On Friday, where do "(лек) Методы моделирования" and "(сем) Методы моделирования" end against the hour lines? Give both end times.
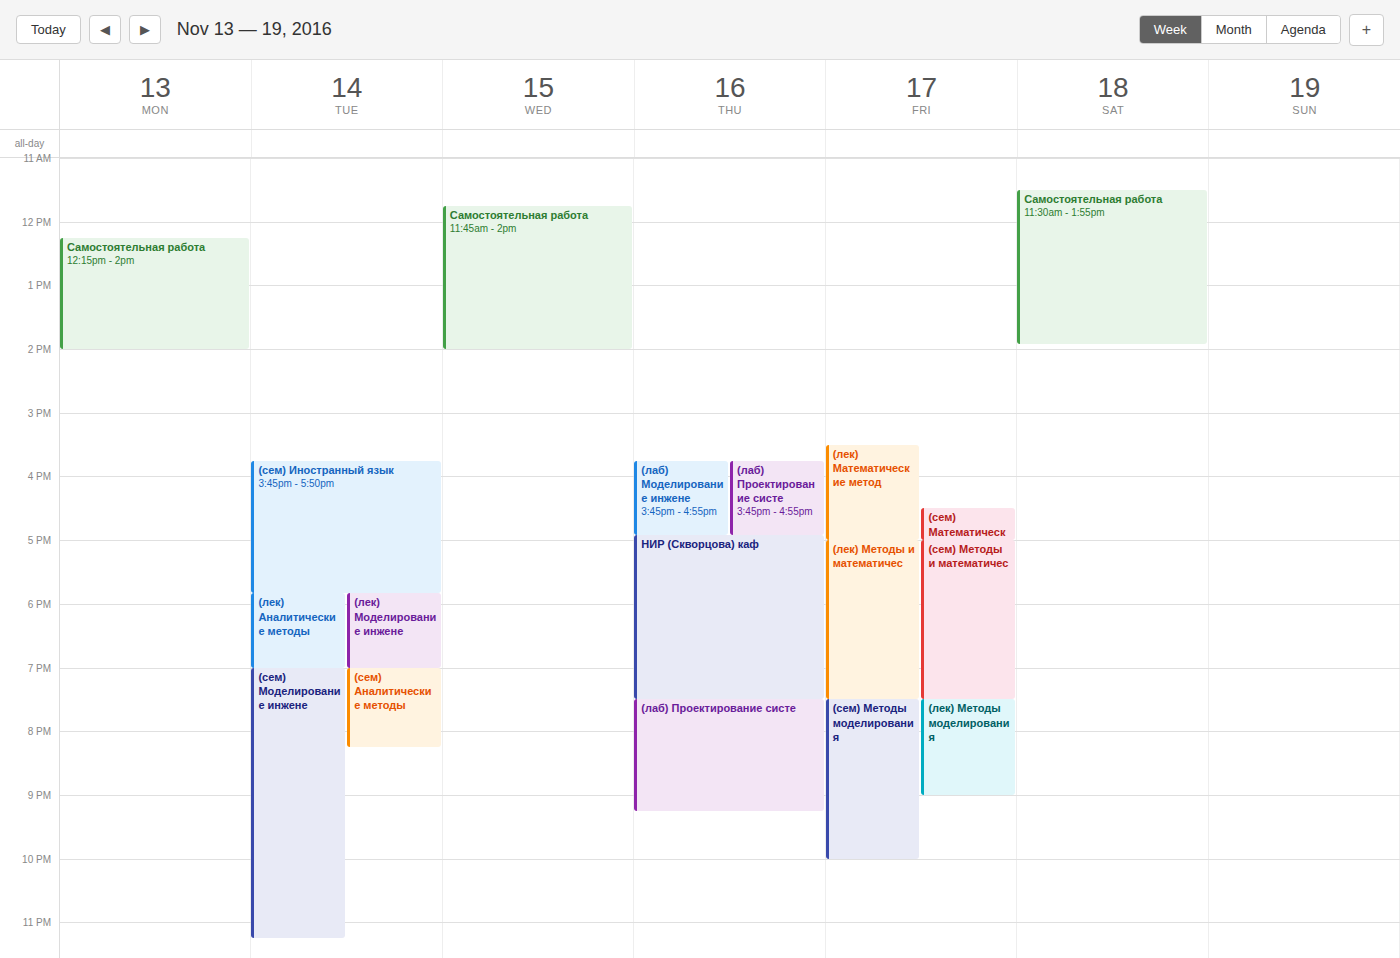
"(лек) Методы моделирования": 9:00 PM, exactly on the 9 PM line. "(сем) Методы моделирования": 10:00 PM, exactly on the 10 PM line.